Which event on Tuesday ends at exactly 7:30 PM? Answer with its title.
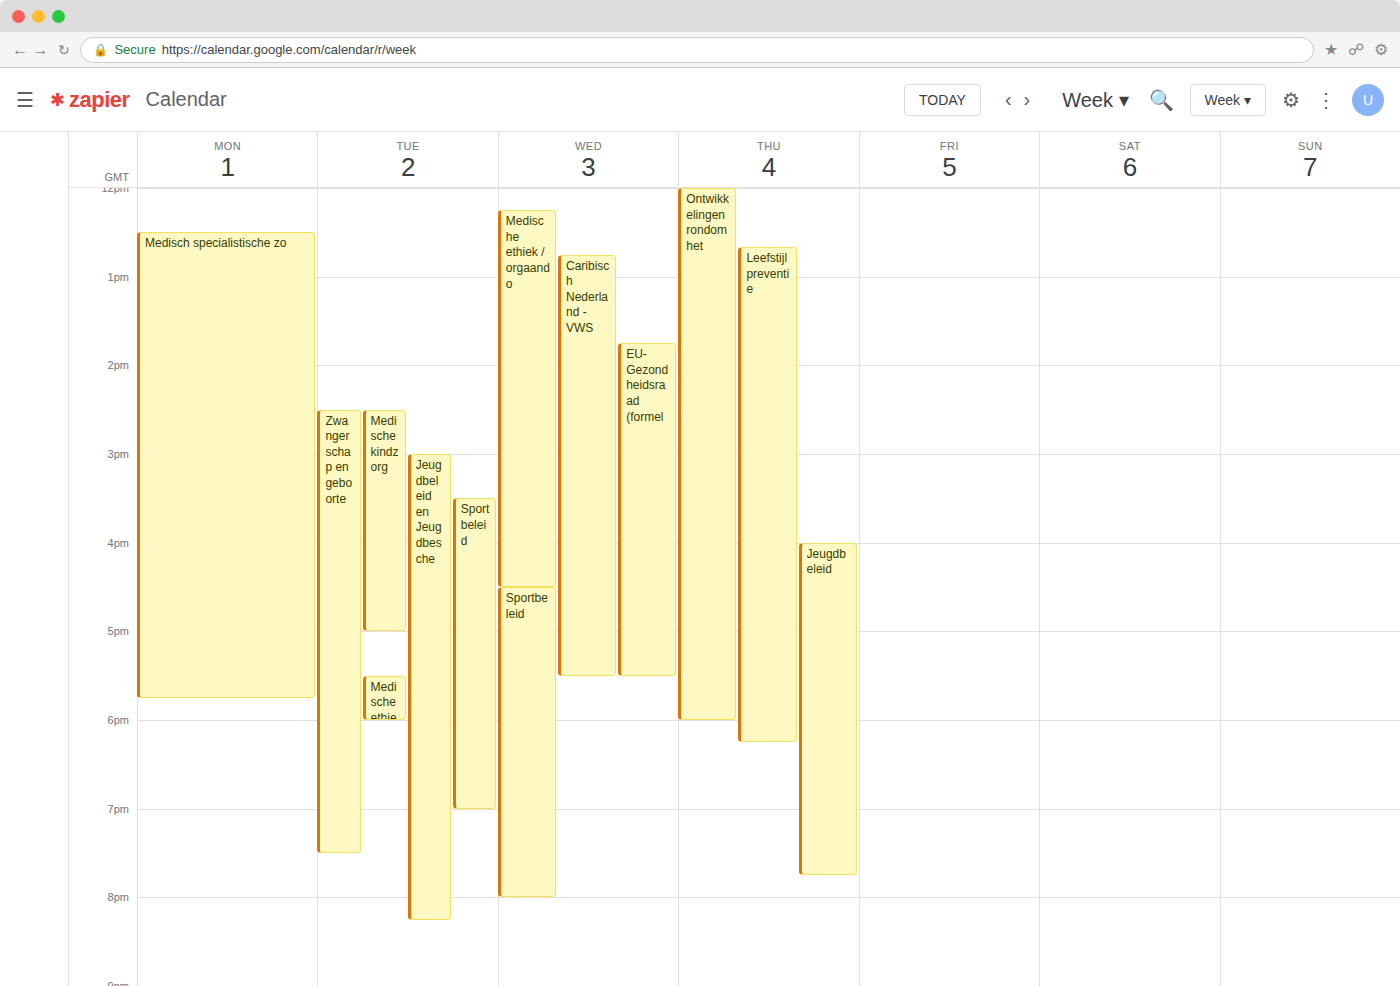
"Zwangerschap en geboorte"